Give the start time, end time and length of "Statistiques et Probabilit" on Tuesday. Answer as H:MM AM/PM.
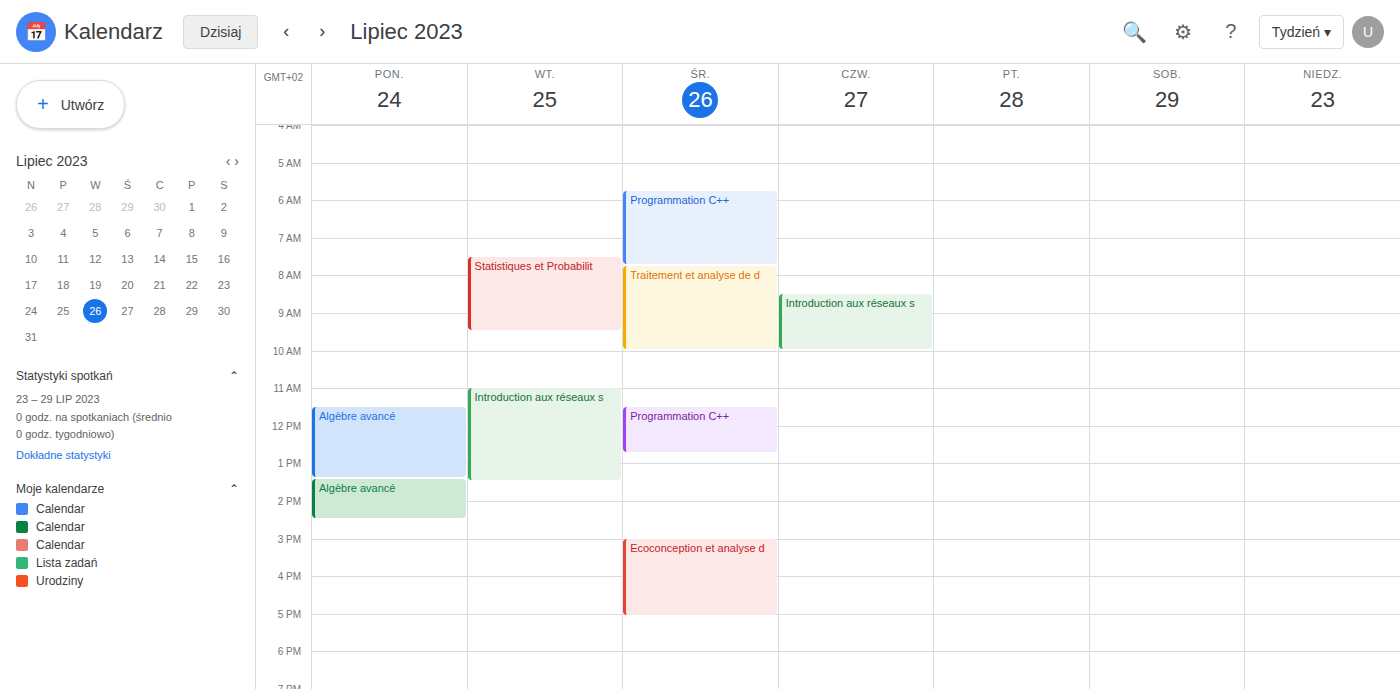
7:30 AM to 9:30 AM, 2 hours